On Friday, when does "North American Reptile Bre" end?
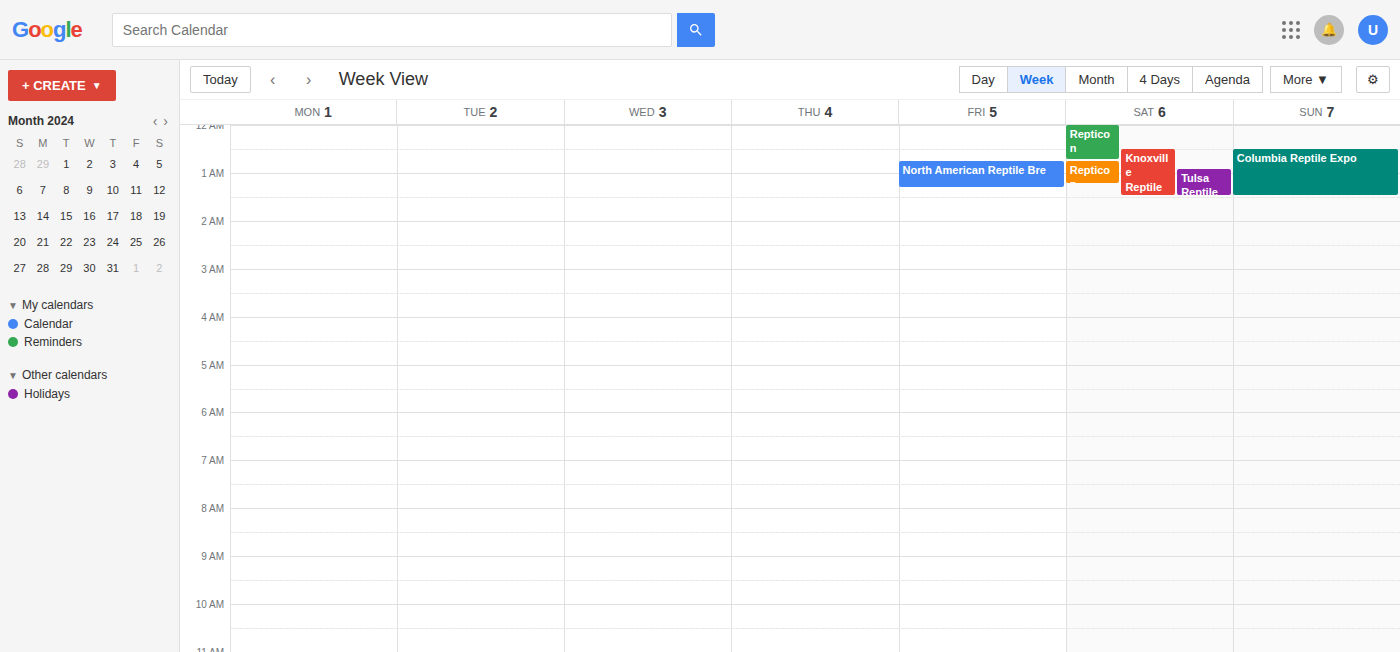
1:20 AM